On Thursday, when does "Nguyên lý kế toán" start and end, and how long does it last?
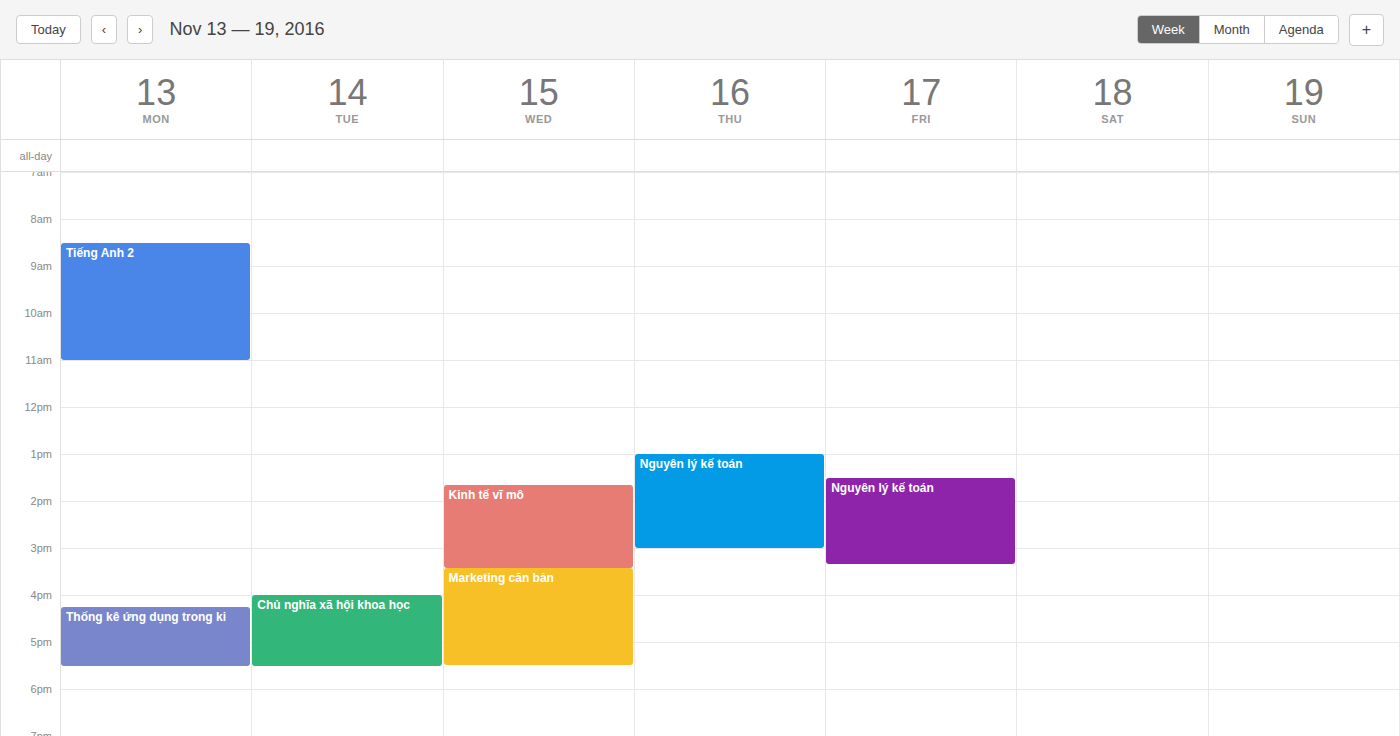
1:00 PM to 3:00 PM, 2 hours